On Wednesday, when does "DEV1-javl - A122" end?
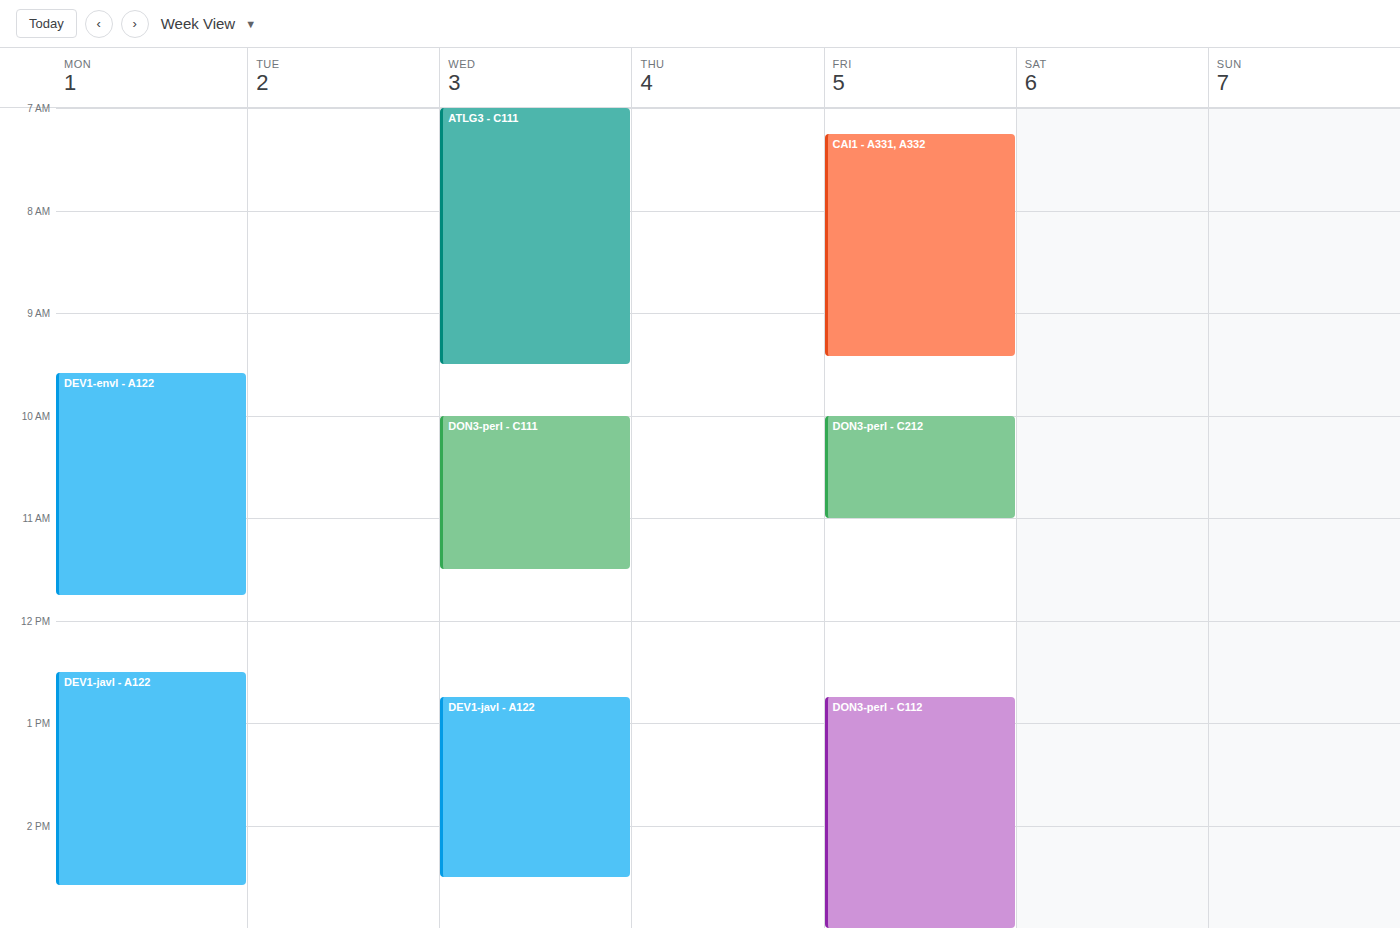
2:30 PM